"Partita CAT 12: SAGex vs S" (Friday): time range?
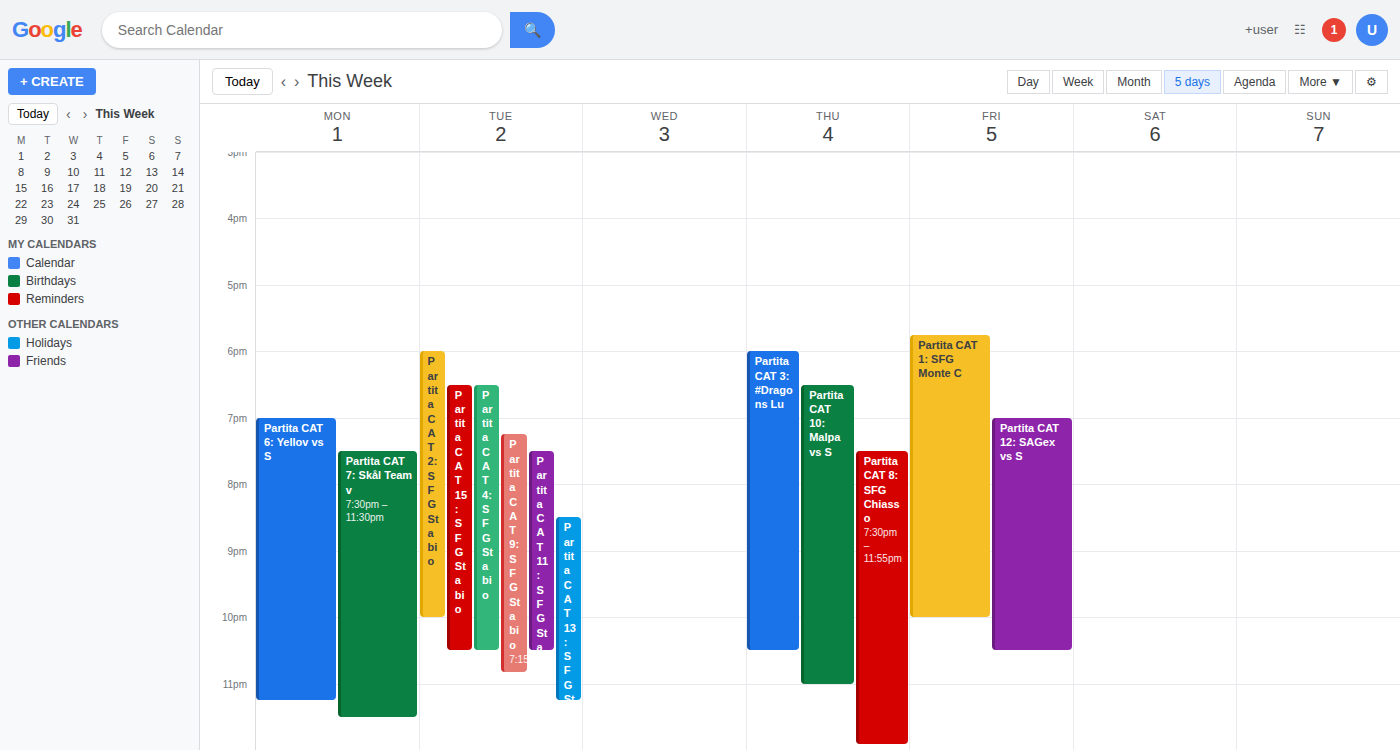
7:00 PM to 10:30 PM